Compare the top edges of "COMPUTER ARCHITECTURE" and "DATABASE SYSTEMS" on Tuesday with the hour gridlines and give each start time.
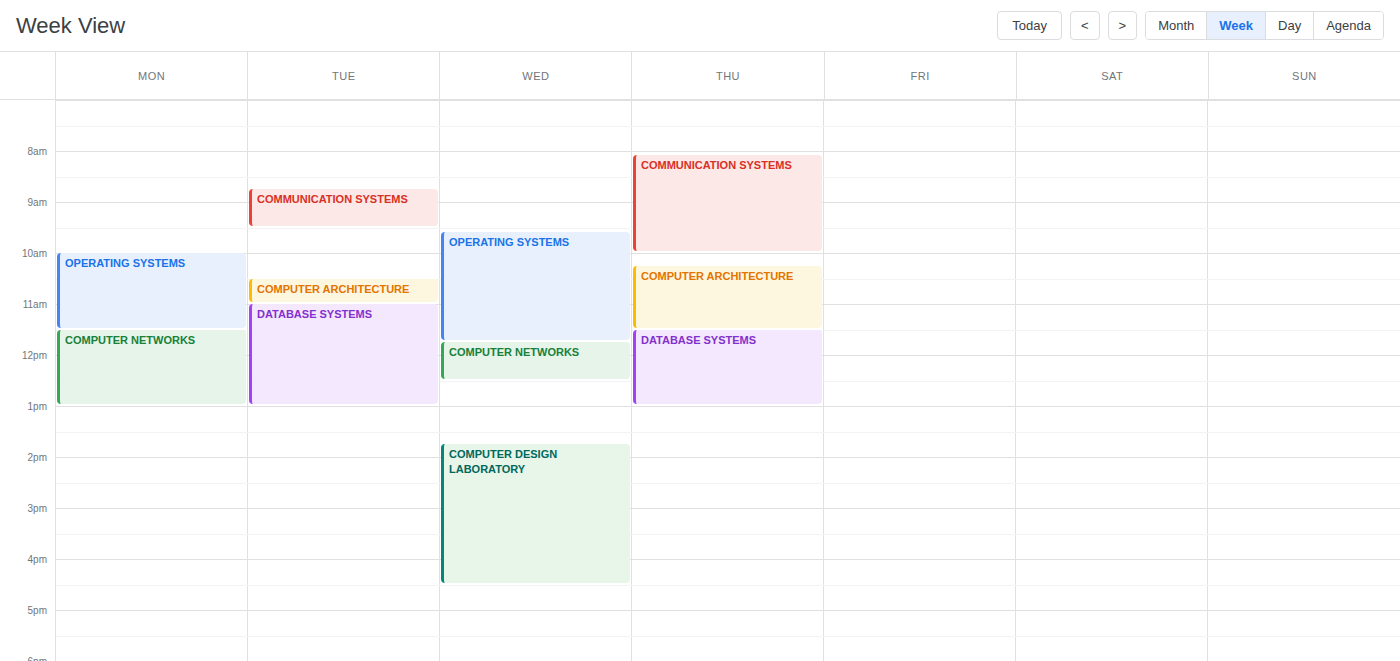
"COMPUTER ARCHITECTURE": 10:30 AM, halfway between the 10 AM and 11 AM lines. "DATABASE SYSTEMS": 11:00 AM, exactly on the 11 AM line.